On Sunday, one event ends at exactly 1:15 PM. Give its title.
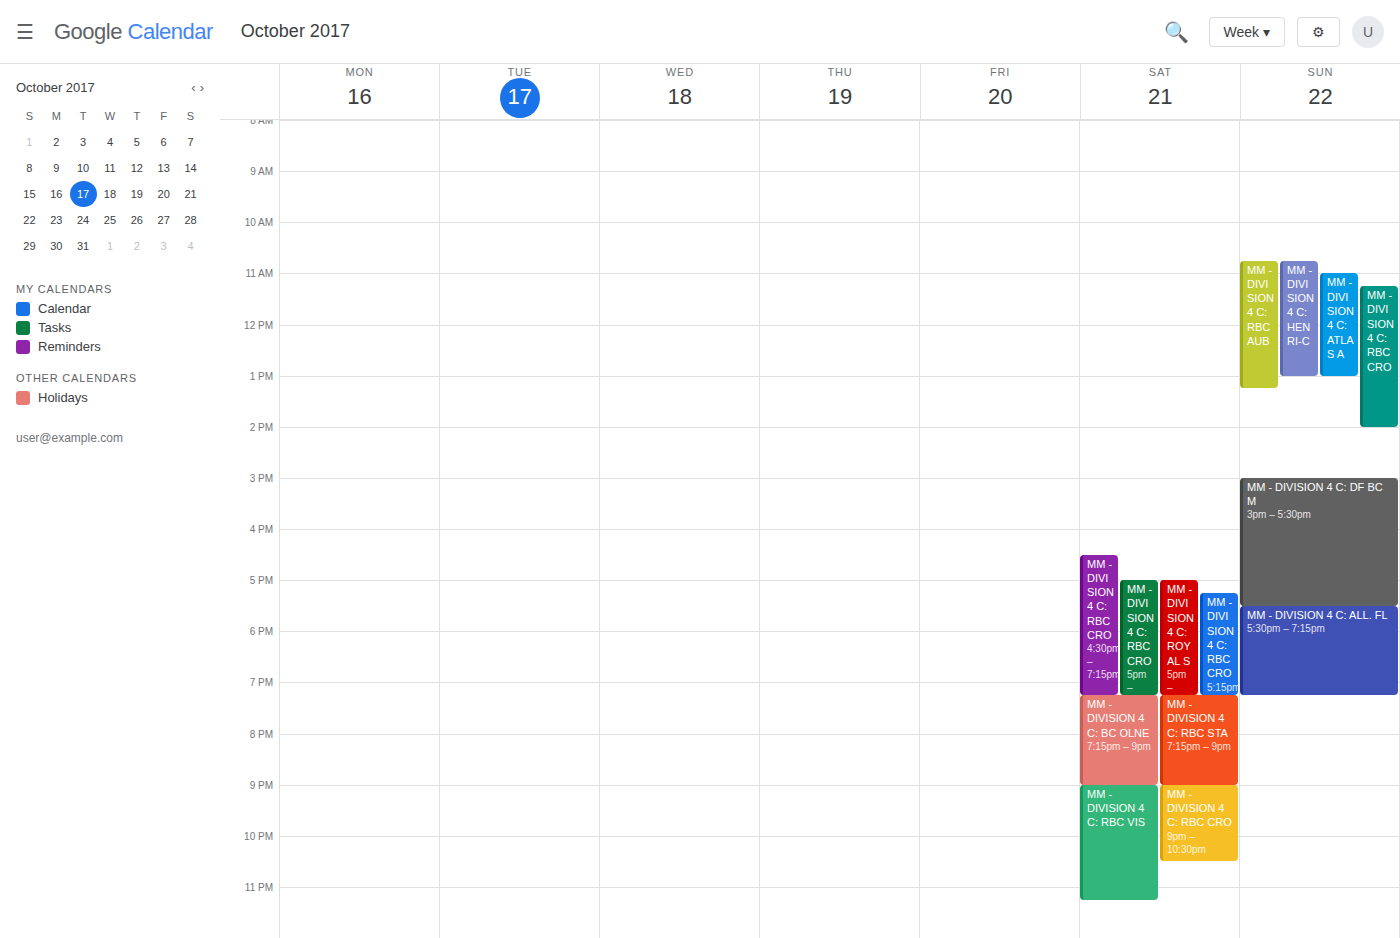
"MM - DIVISION 4 C: RBC AUB"